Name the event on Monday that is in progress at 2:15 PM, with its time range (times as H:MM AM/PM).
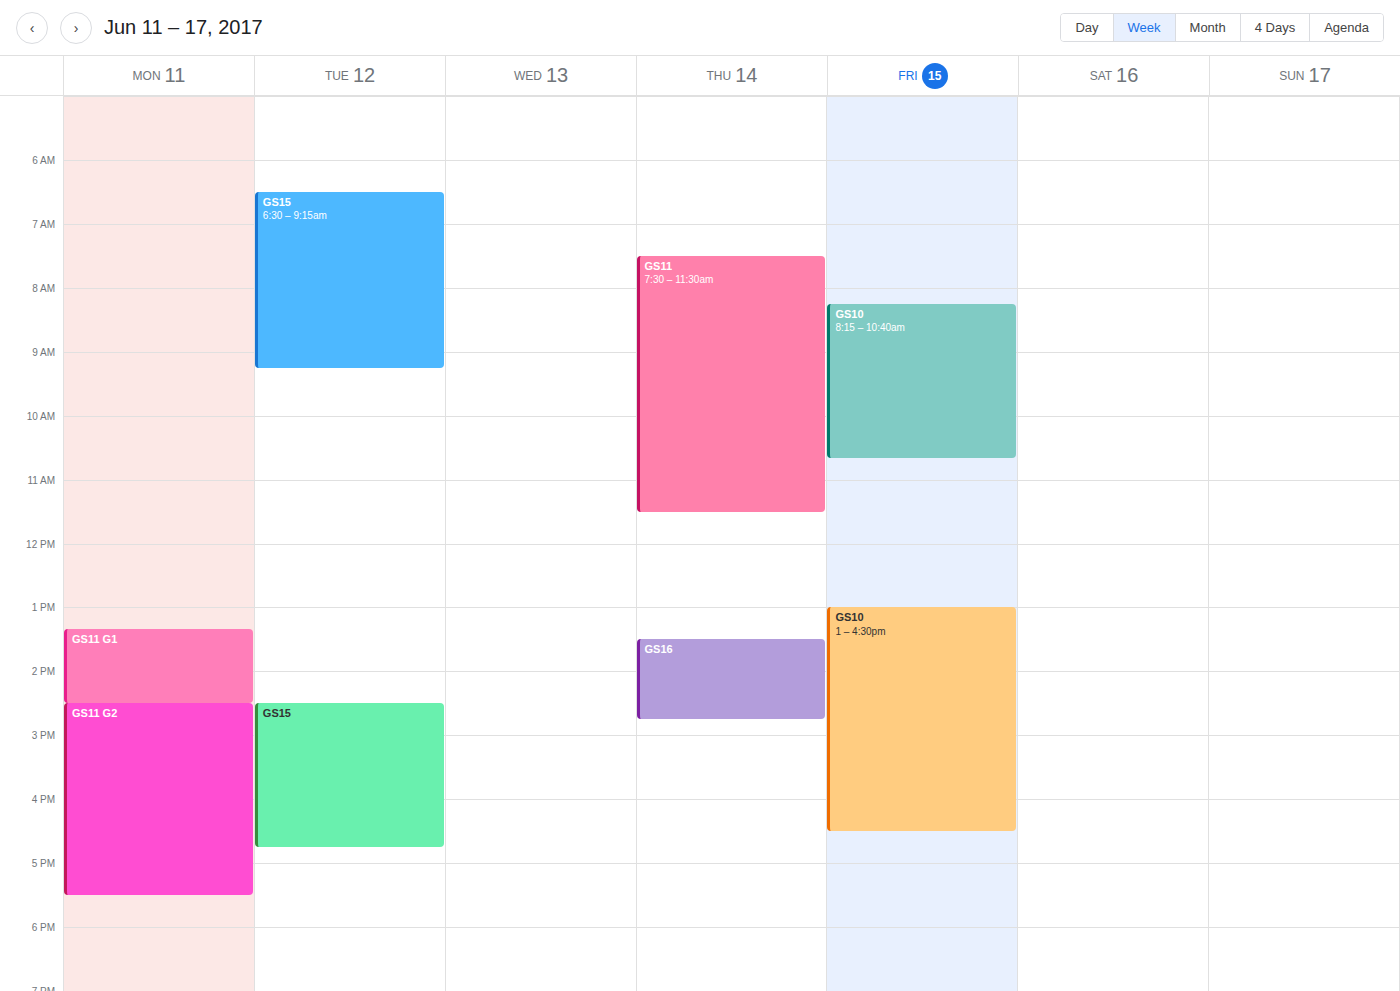
"GS11 G1", 1:20 PM to 2:30 PM